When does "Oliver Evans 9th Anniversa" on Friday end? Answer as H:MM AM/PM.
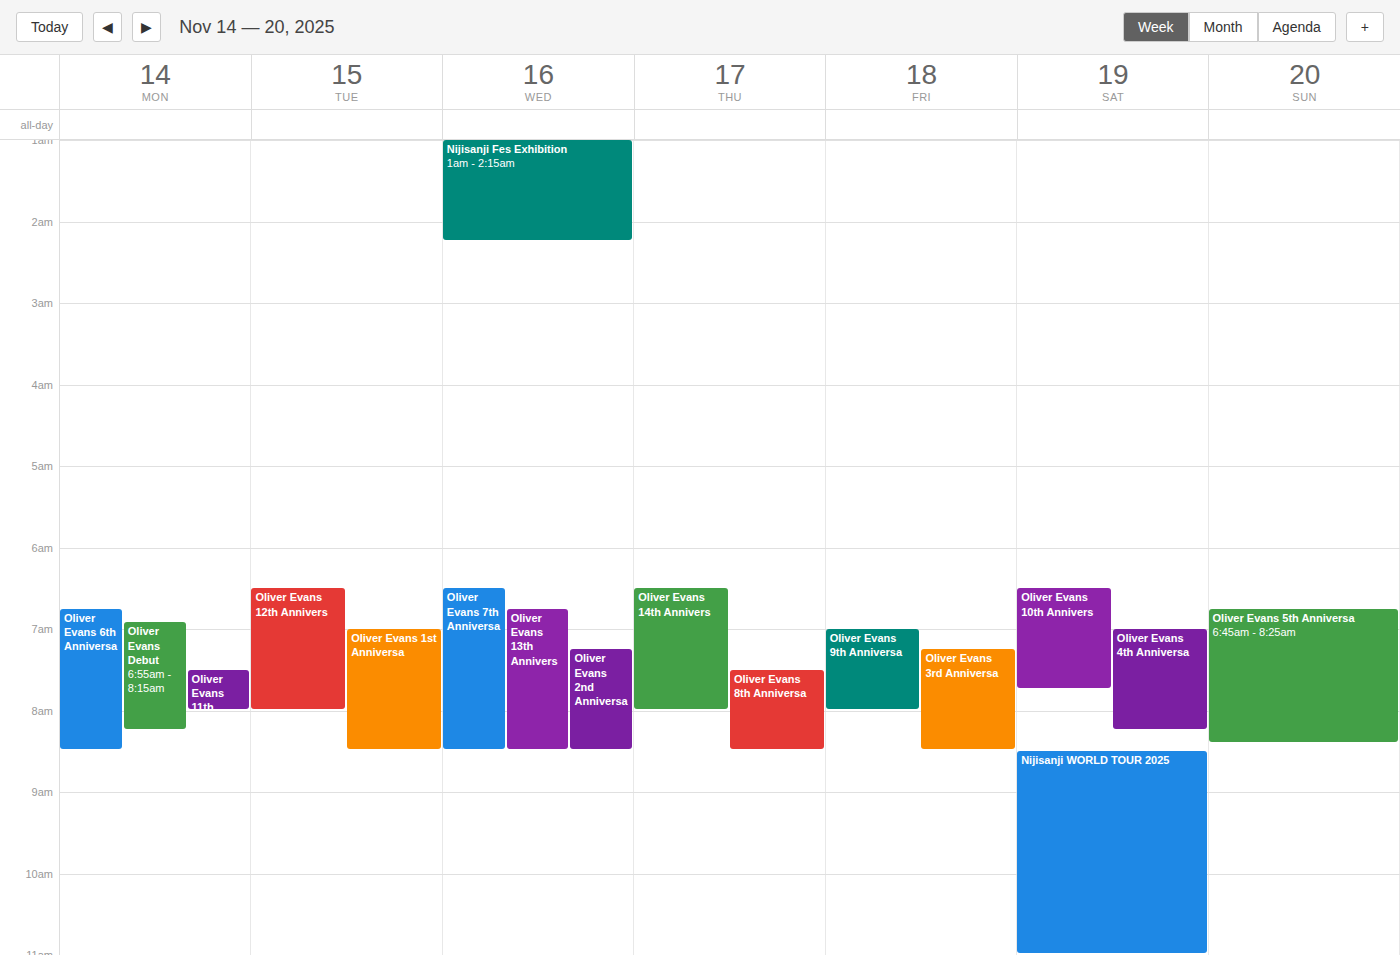
8:00 AM